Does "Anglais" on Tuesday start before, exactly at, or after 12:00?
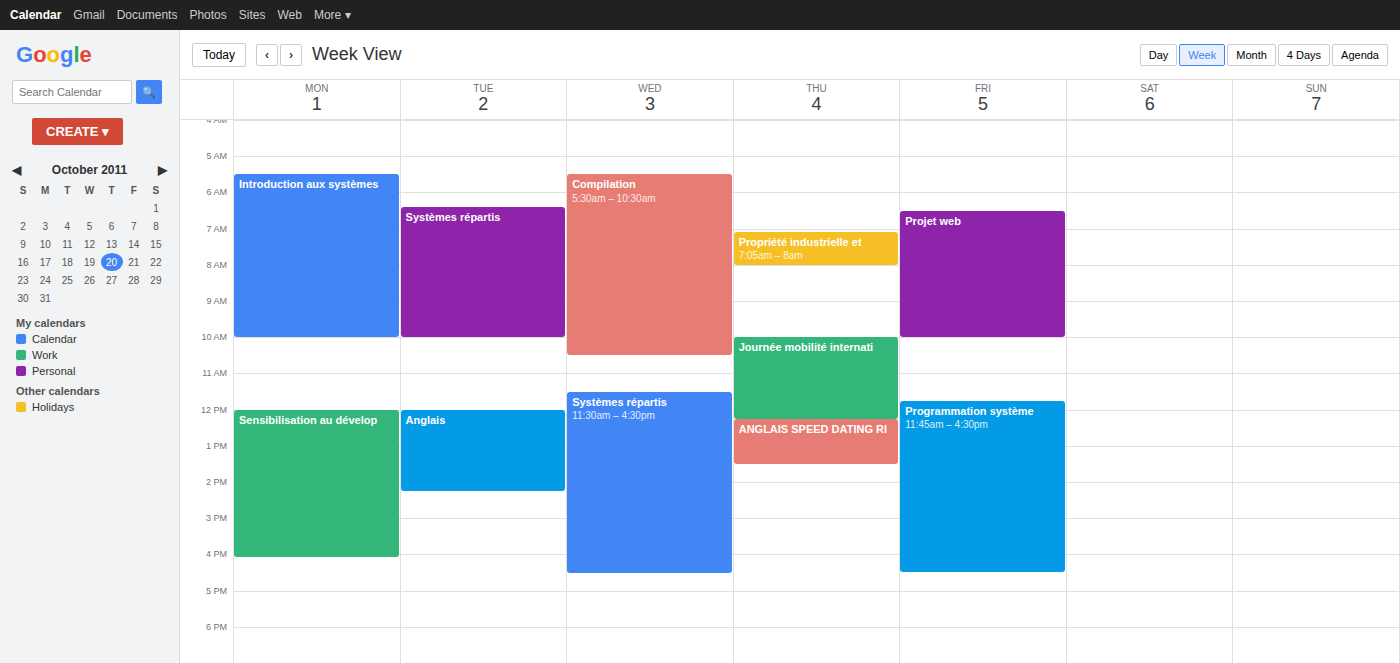
12:00 -- exactly at 12:00, on the 12:00 line.